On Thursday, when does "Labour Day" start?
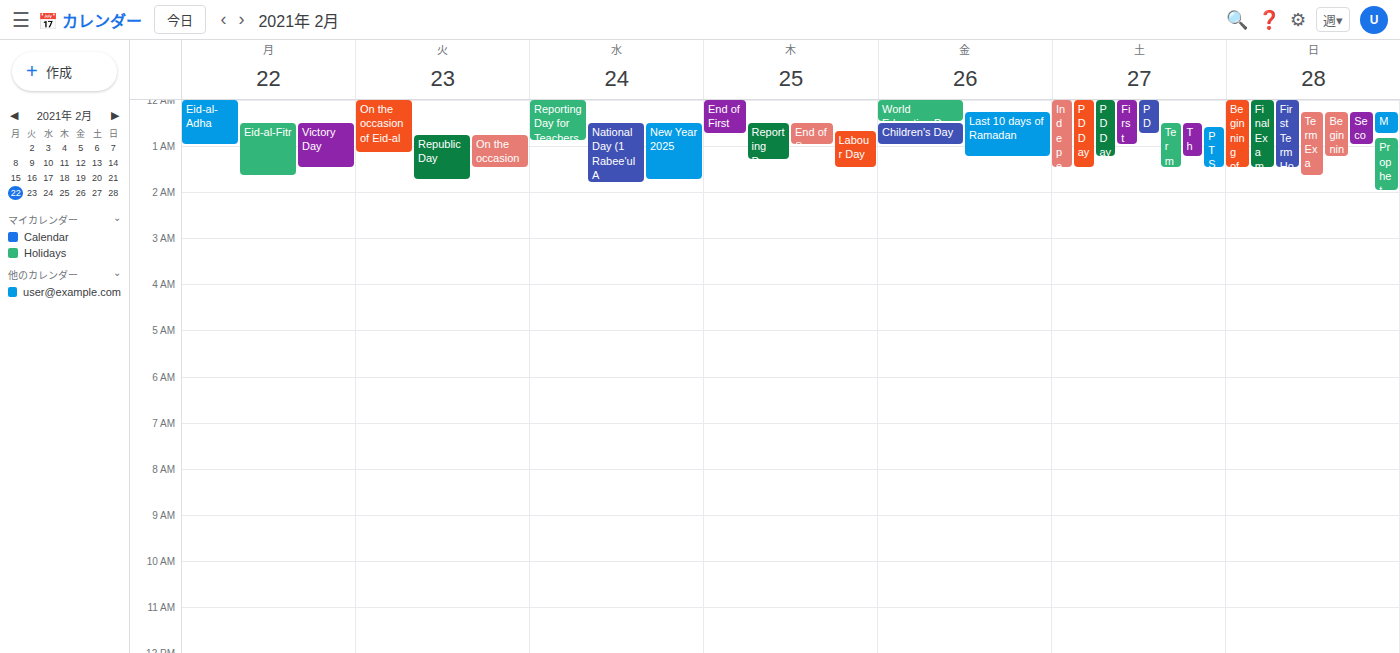
12:40 AM